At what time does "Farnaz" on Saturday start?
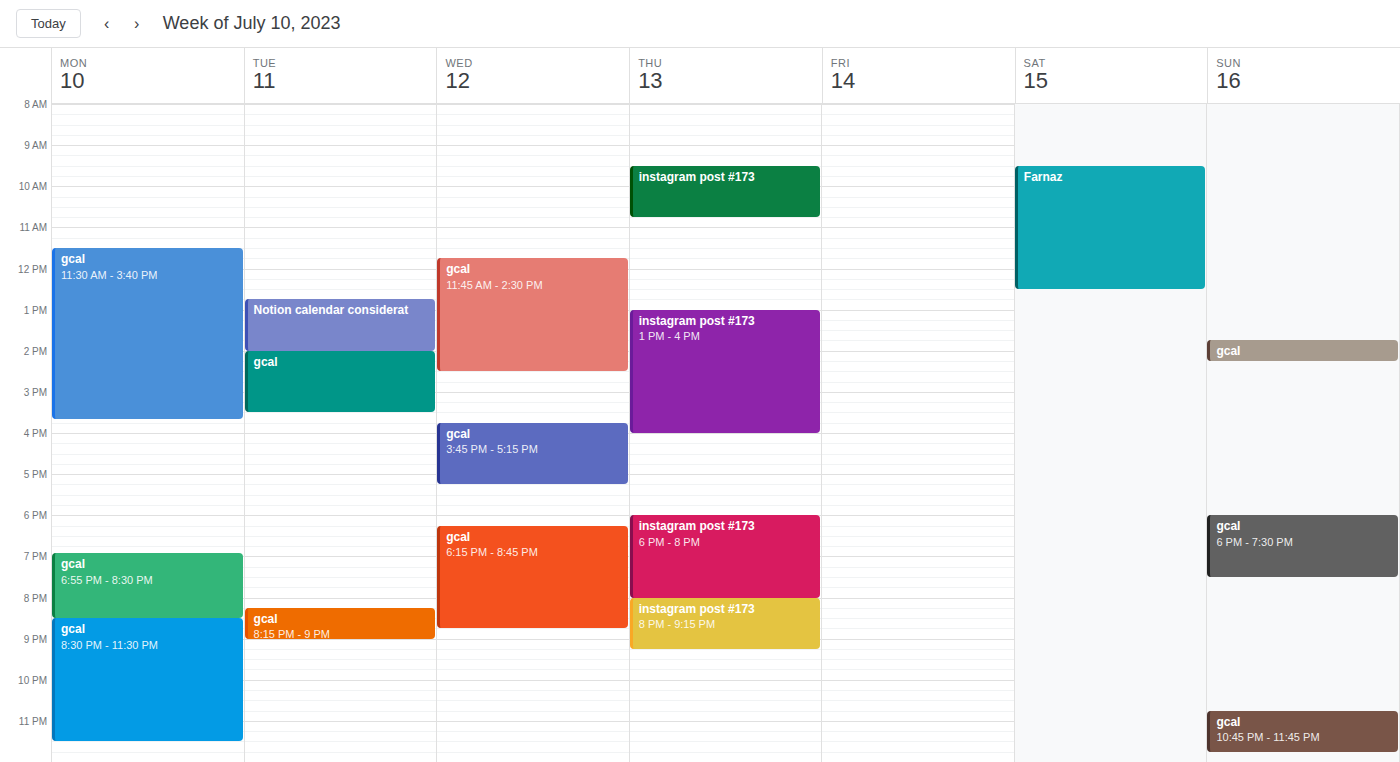
9:30 AM